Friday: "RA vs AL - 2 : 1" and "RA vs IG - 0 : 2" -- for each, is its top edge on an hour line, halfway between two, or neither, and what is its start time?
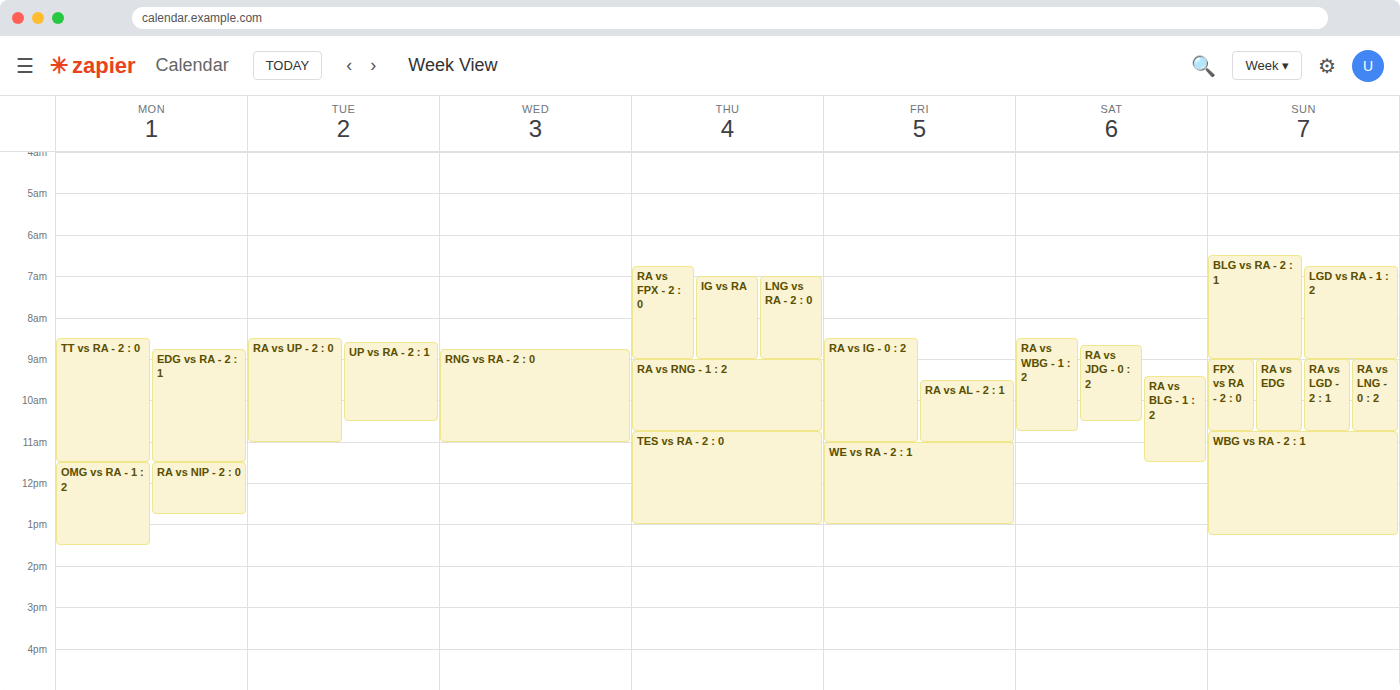
"RA vs AL - 2 : 1": 9:30 AM, halfway between the 9 AM and 10 AM lines. "RA vs IG - 0 : 2": 8:30 AM, halfway between the 8 AM and 9 AM lines.